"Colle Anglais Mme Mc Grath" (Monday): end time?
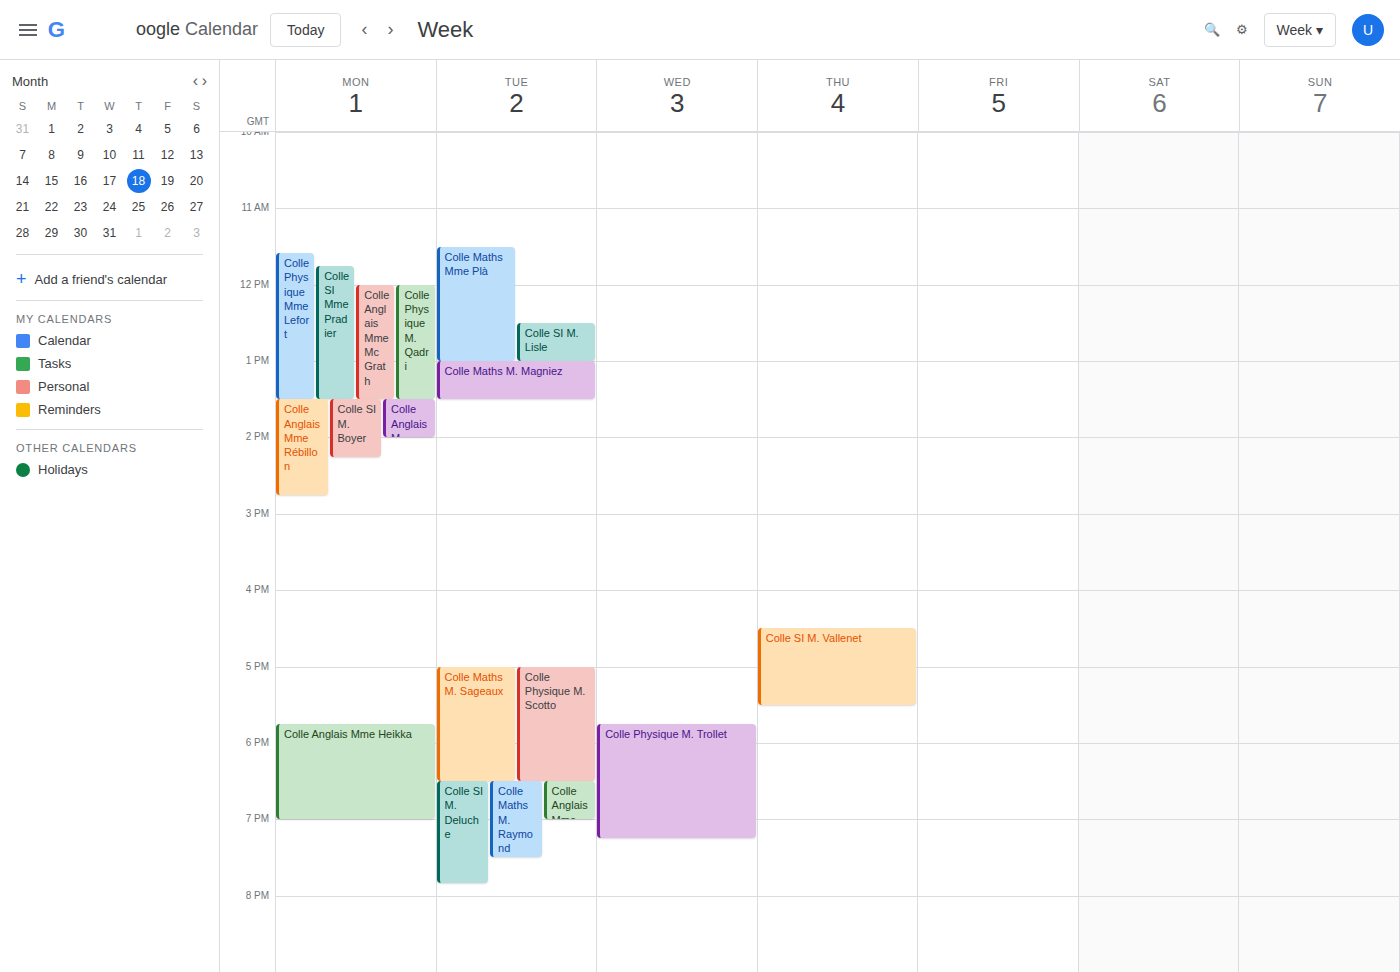
1:30 PM